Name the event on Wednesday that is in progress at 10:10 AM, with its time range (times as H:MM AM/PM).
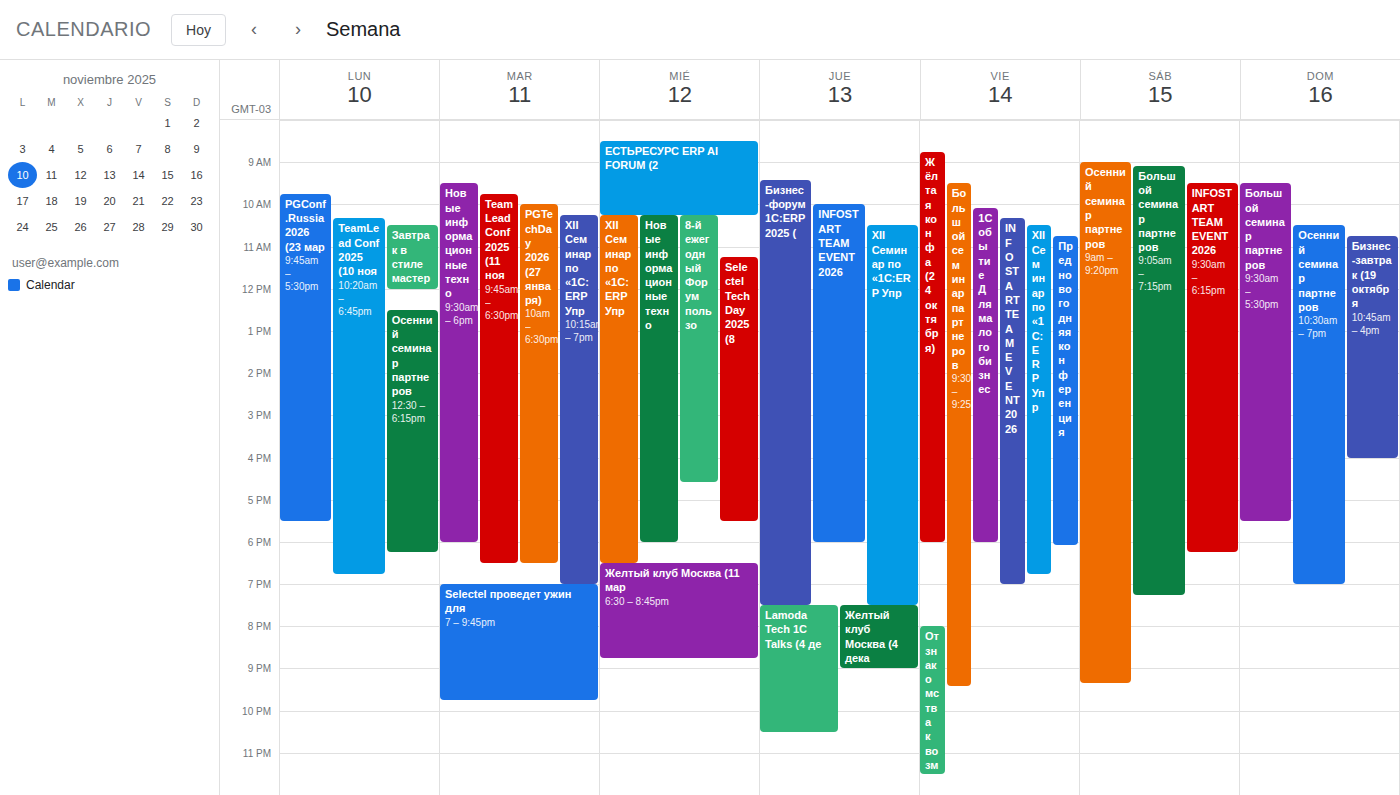
"ЕСТЬРЕСУРС ERP AI FORUM (2", 8:30 AM to 10:15 AM